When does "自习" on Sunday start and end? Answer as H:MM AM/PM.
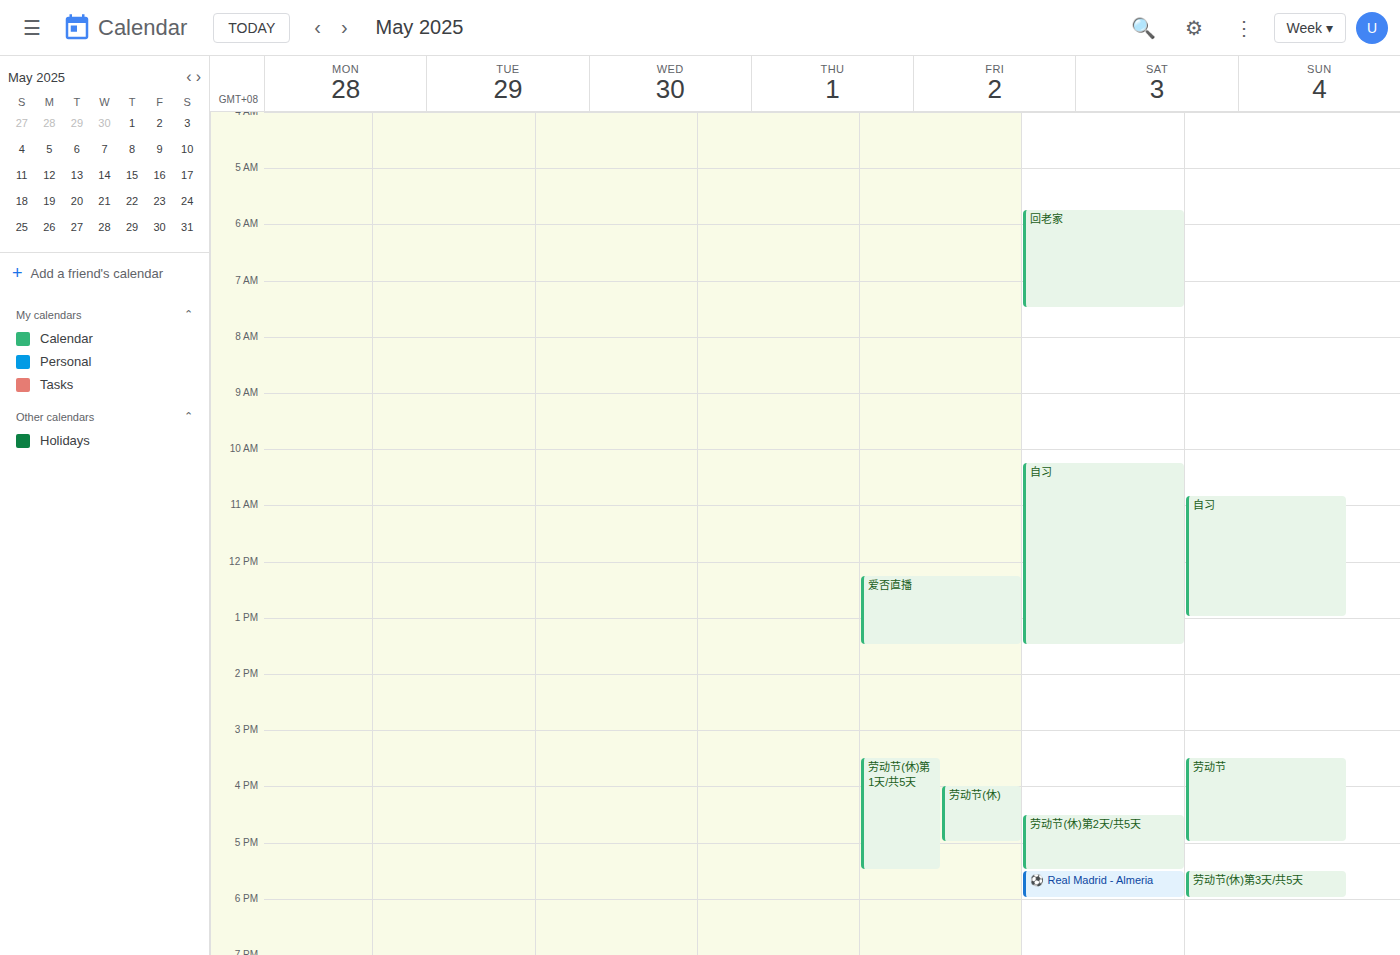
10:50 AM to 1:00 PM